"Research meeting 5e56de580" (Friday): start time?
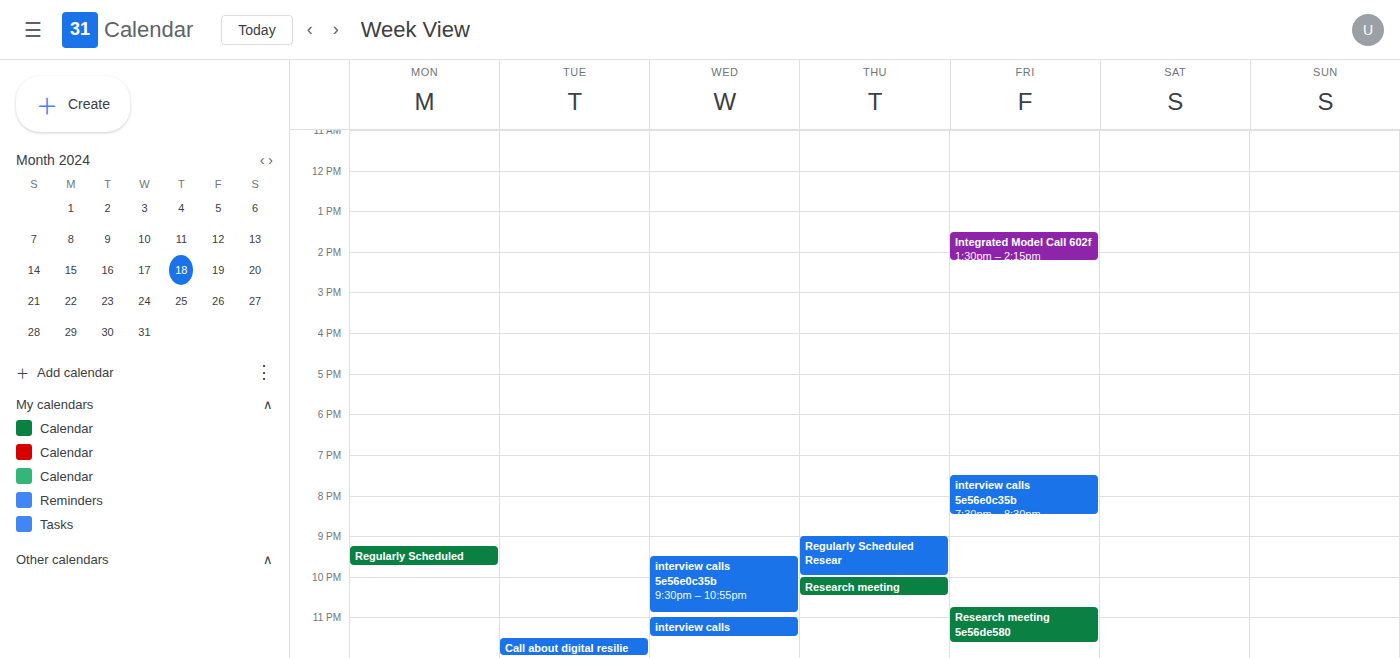
10:45 PM